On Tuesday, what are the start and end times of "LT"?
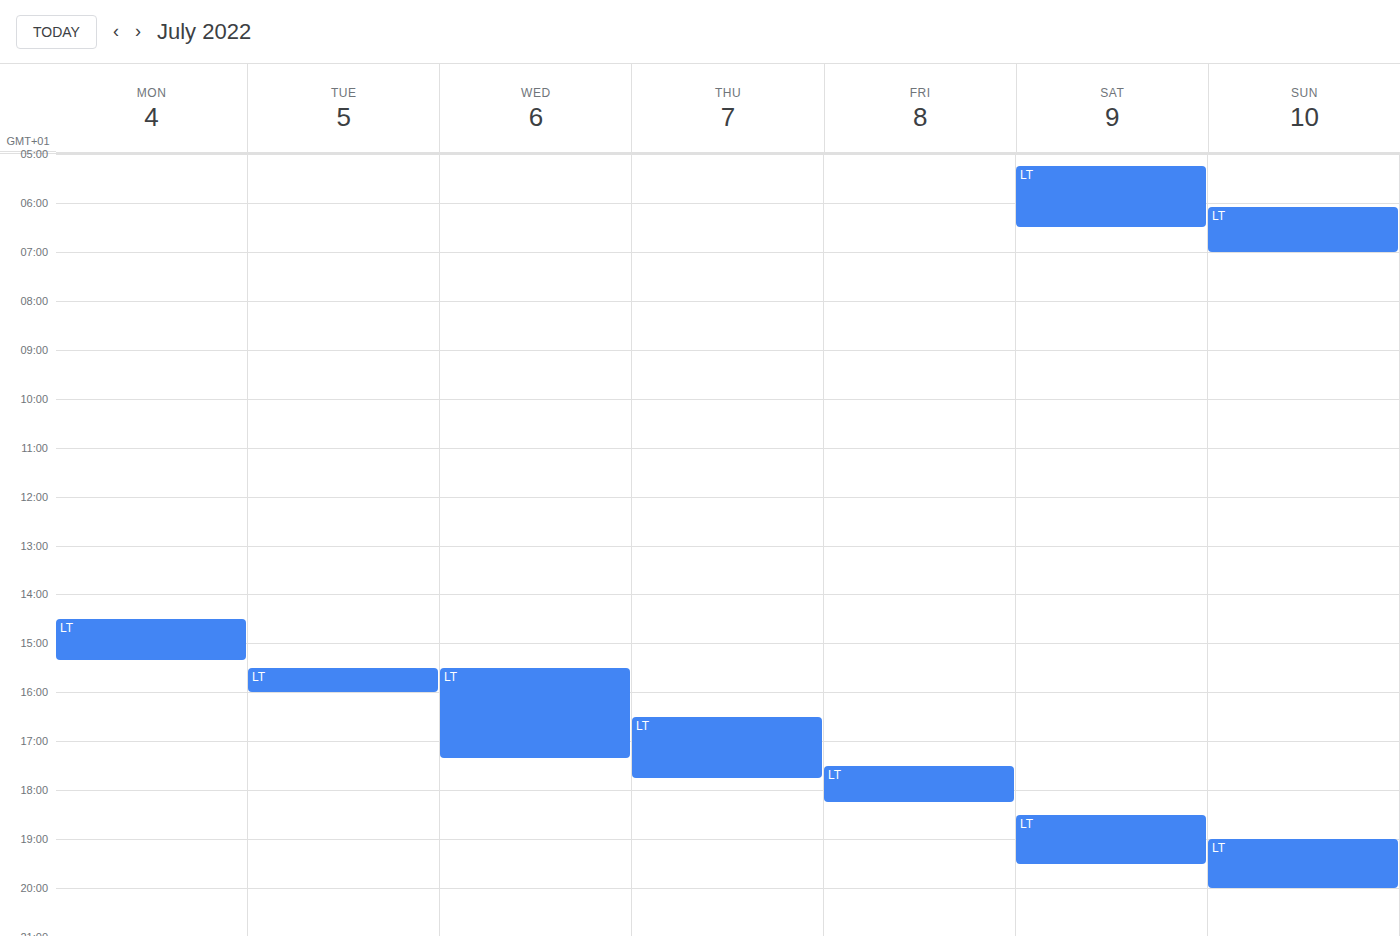
3:30 PM to 4:00 PM